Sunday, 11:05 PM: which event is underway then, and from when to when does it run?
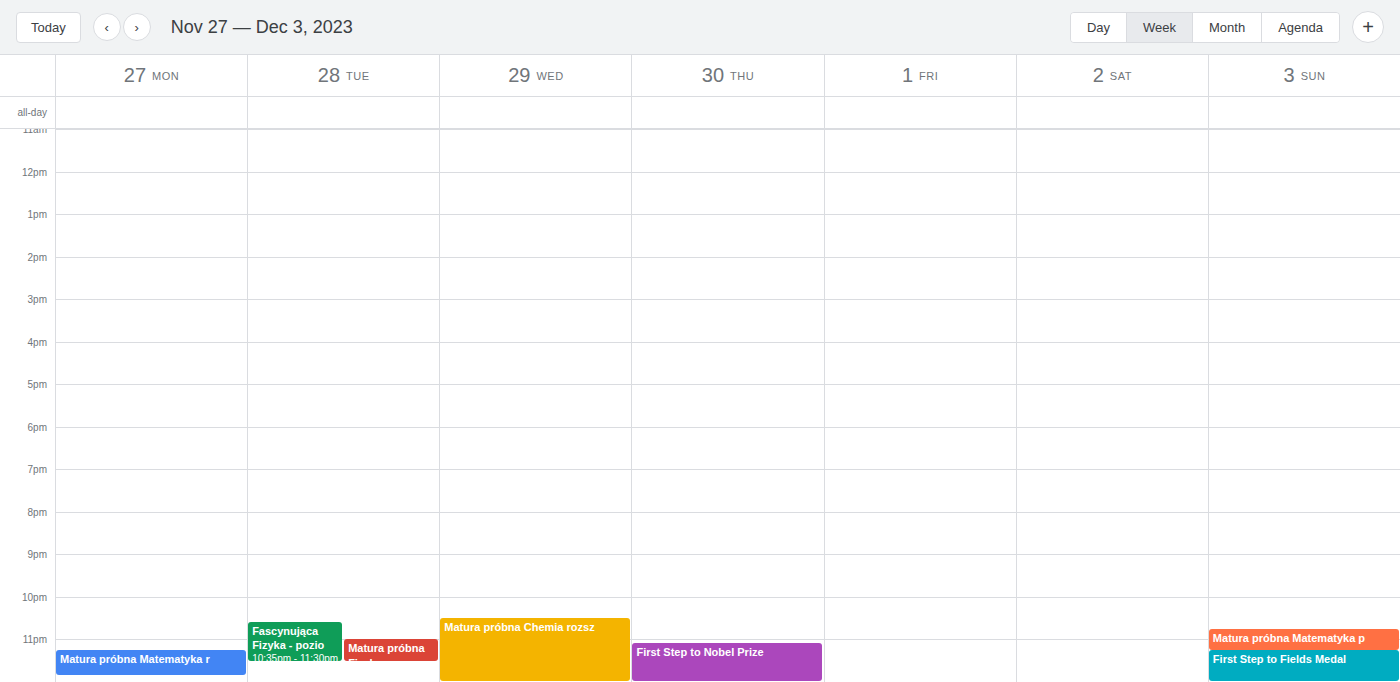
"Matura próbna Matematyka p", 10:45 PM to 11:15 PM